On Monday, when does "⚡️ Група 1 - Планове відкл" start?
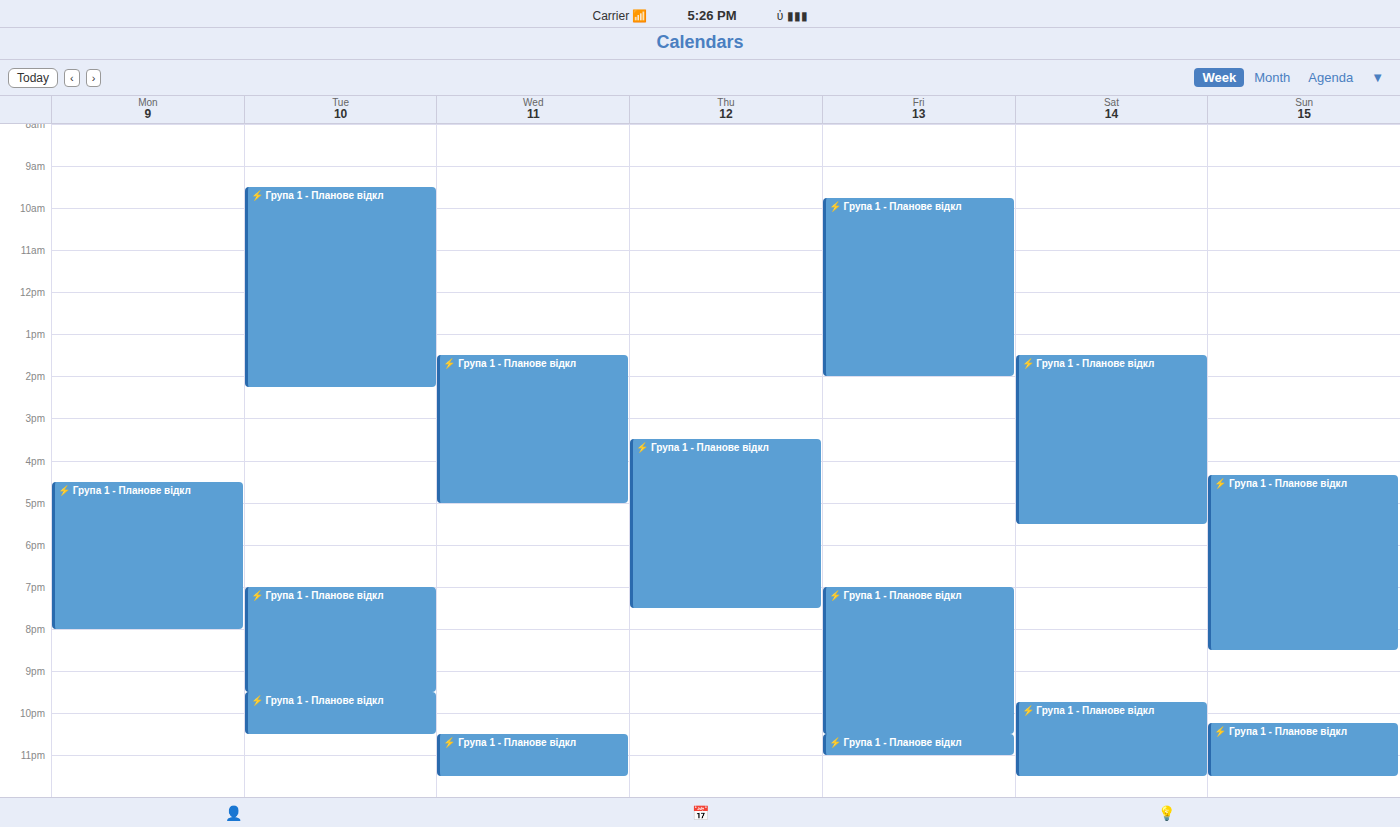
4:30 PM